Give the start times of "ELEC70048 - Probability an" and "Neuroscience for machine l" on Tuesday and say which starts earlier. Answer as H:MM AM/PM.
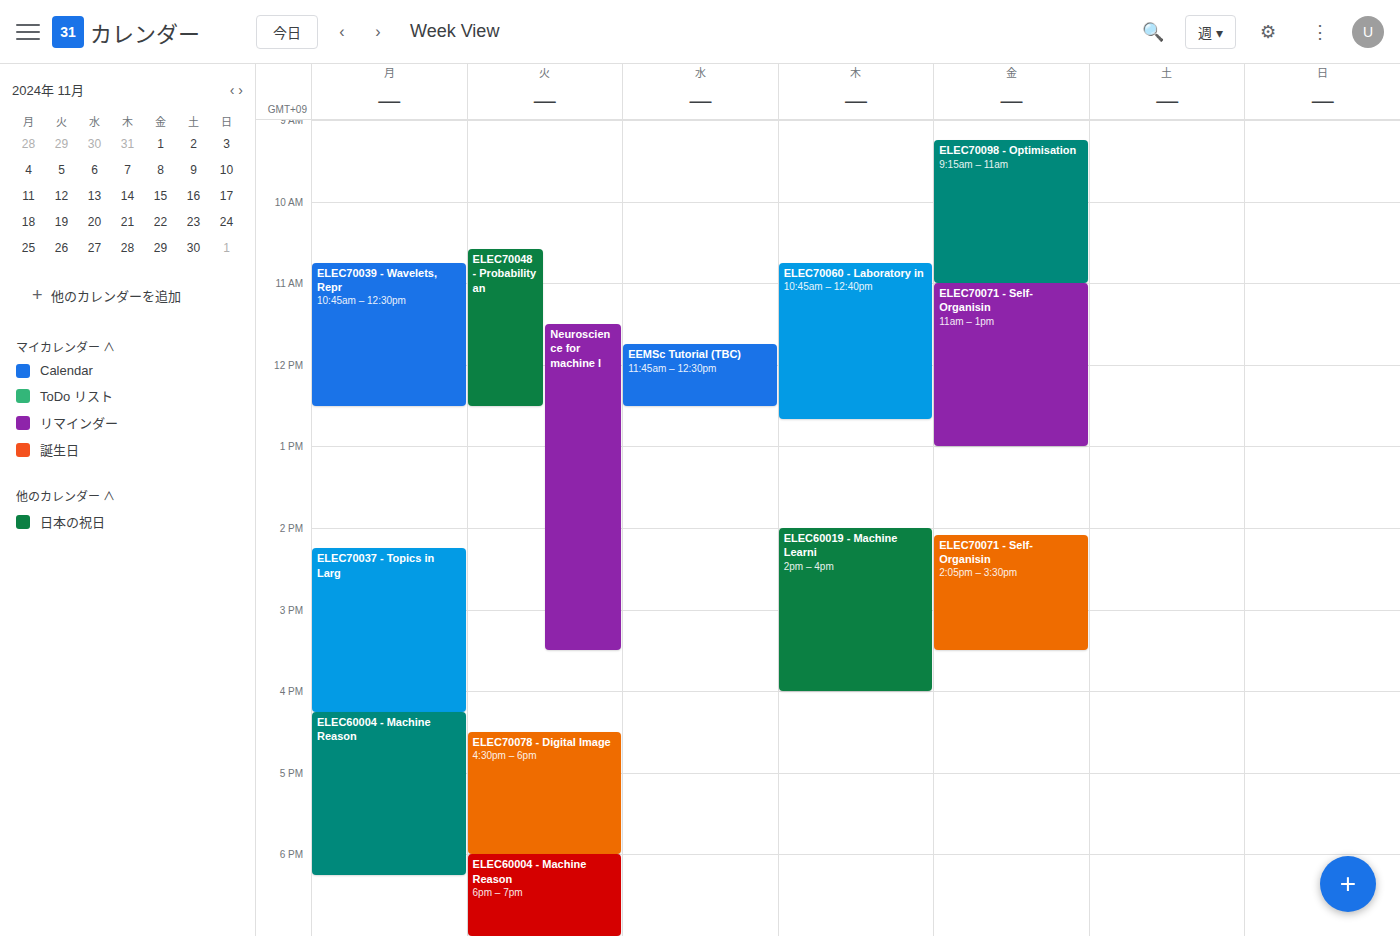
"ELEC70048 - Probability an" 10:35 AM; "Neuroscience for machine l" 11:30 AM.